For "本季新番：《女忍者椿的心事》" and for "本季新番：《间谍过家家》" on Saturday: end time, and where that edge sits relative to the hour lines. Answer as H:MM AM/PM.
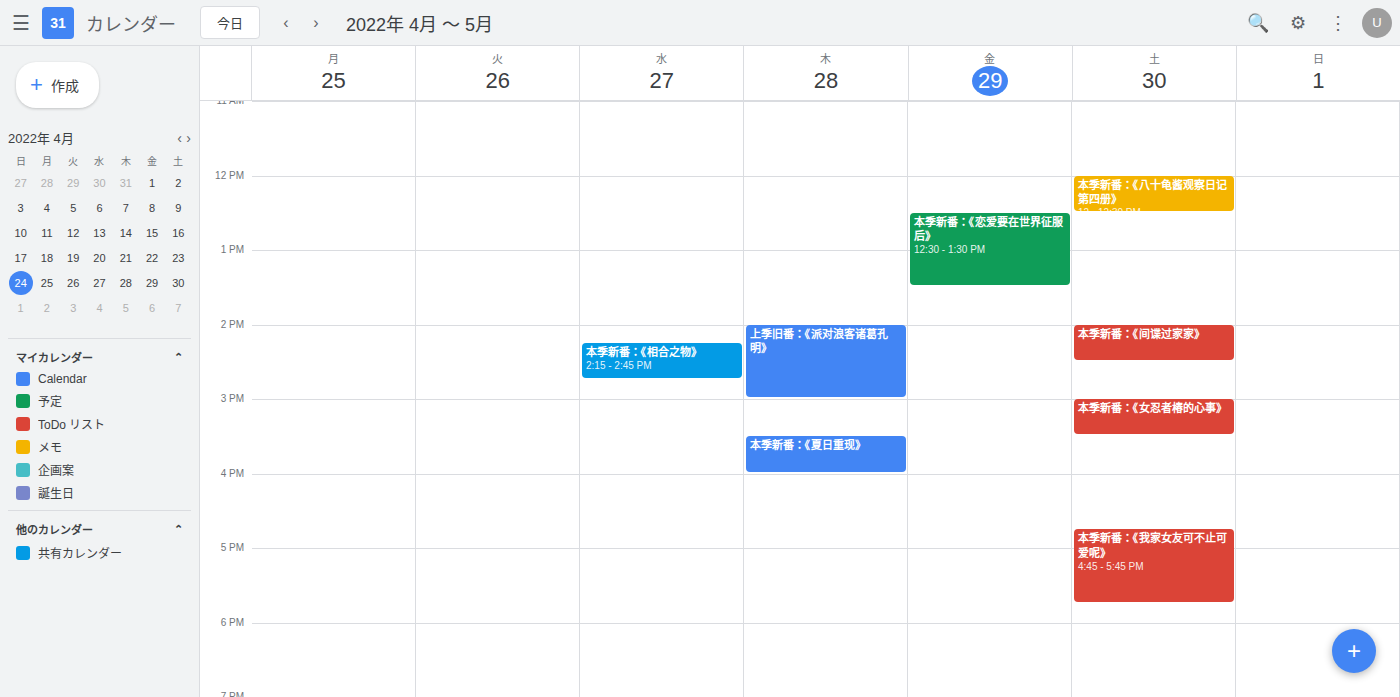
"本季新番：《女忍者椿的心事》": 3:30 PM, halfway between the 3 PM and 4 PM lines. "本季新番：《间谍过家家》": 2:30 PM, halfway between the 2 PM and 3 PM lines.